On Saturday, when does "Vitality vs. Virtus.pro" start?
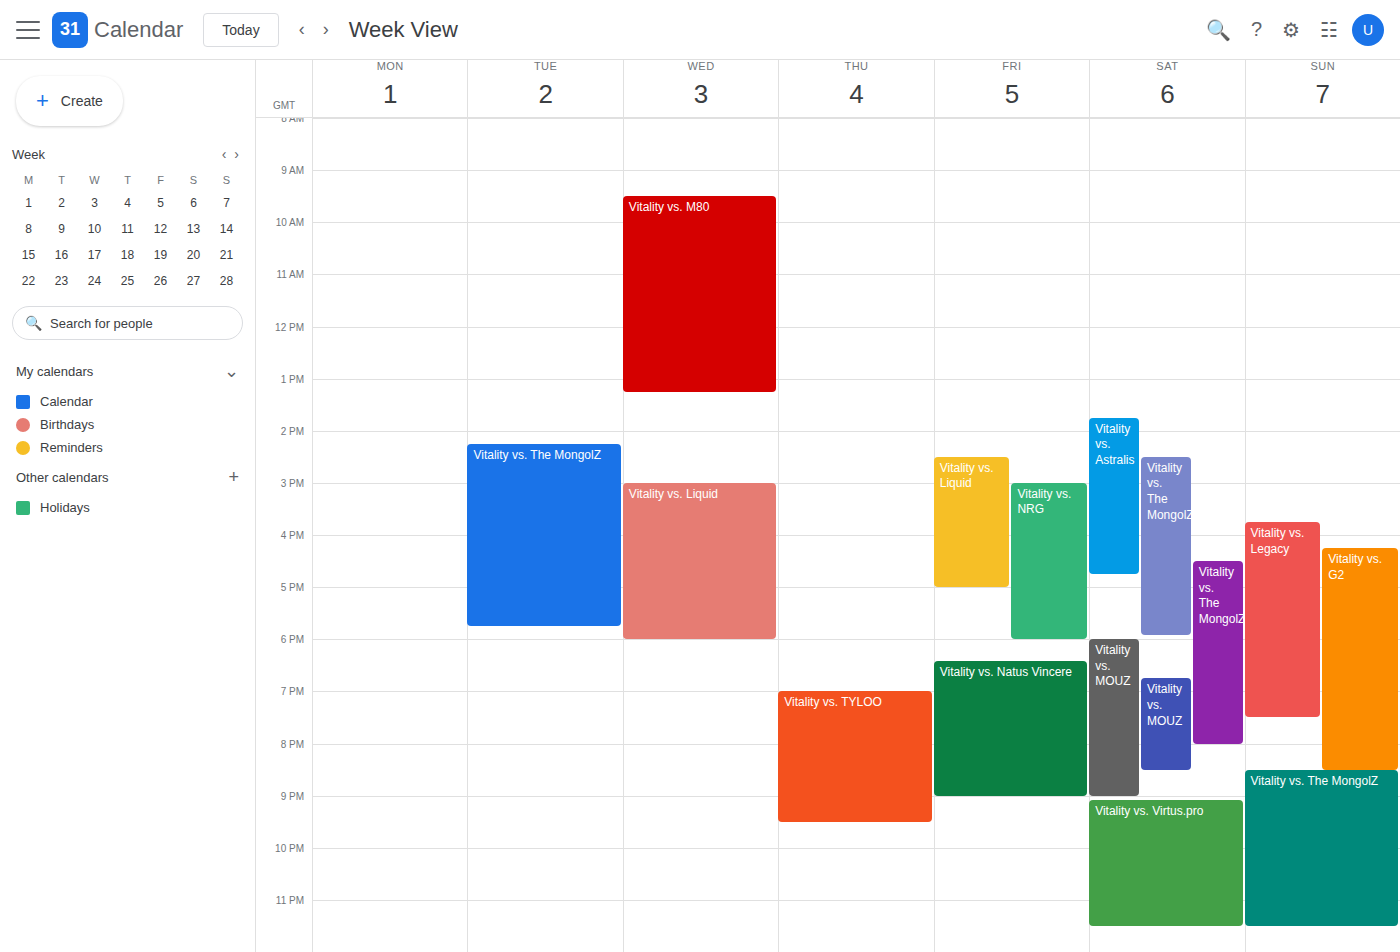
9:05 PM